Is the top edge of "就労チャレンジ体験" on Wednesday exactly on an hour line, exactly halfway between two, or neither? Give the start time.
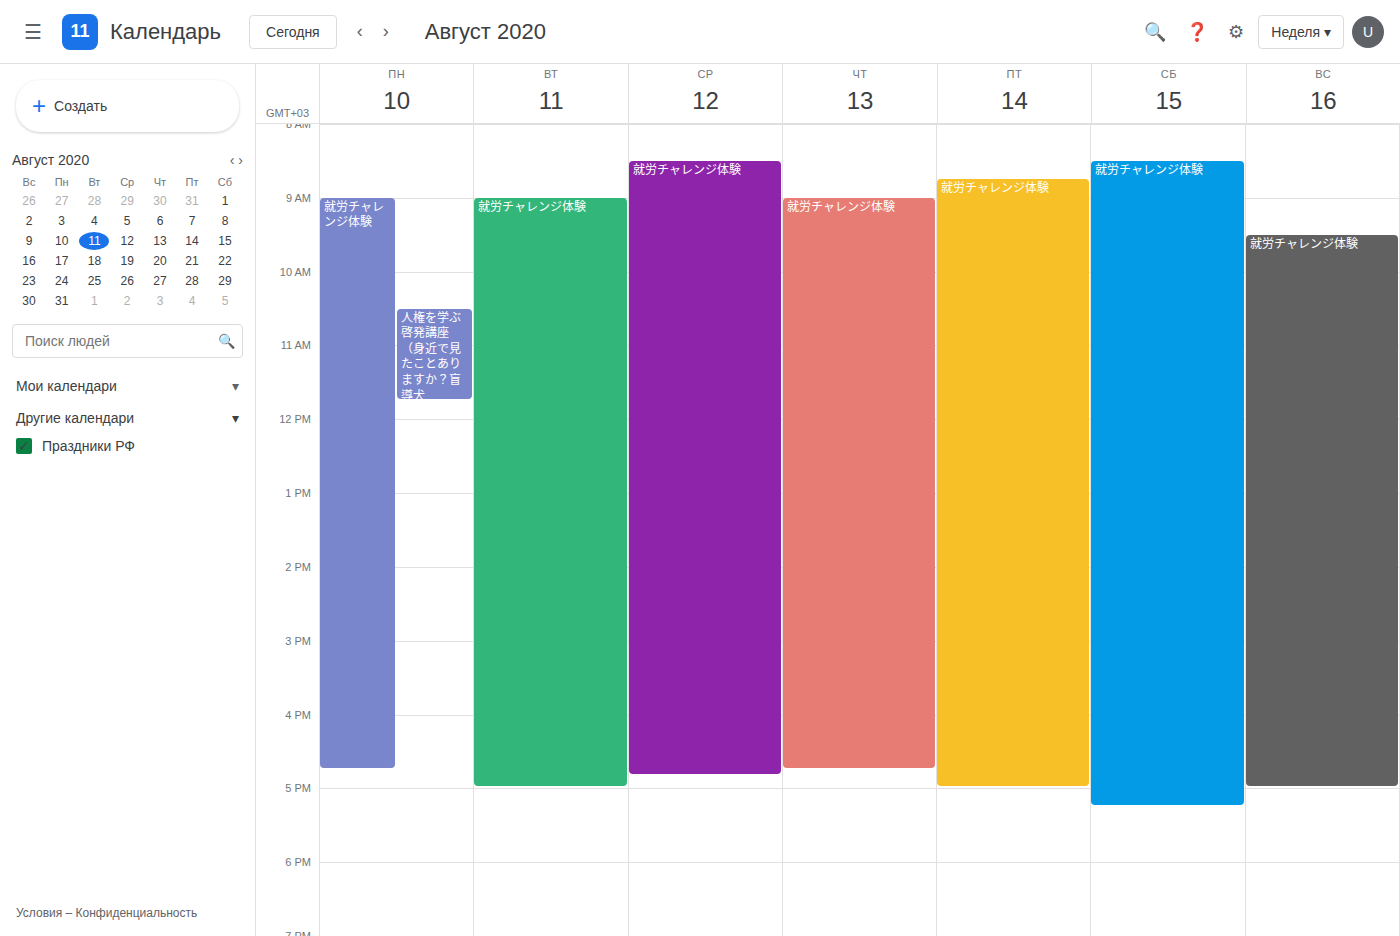
8:30 AM -- halfway between the 8 AM and 9 AM lines.